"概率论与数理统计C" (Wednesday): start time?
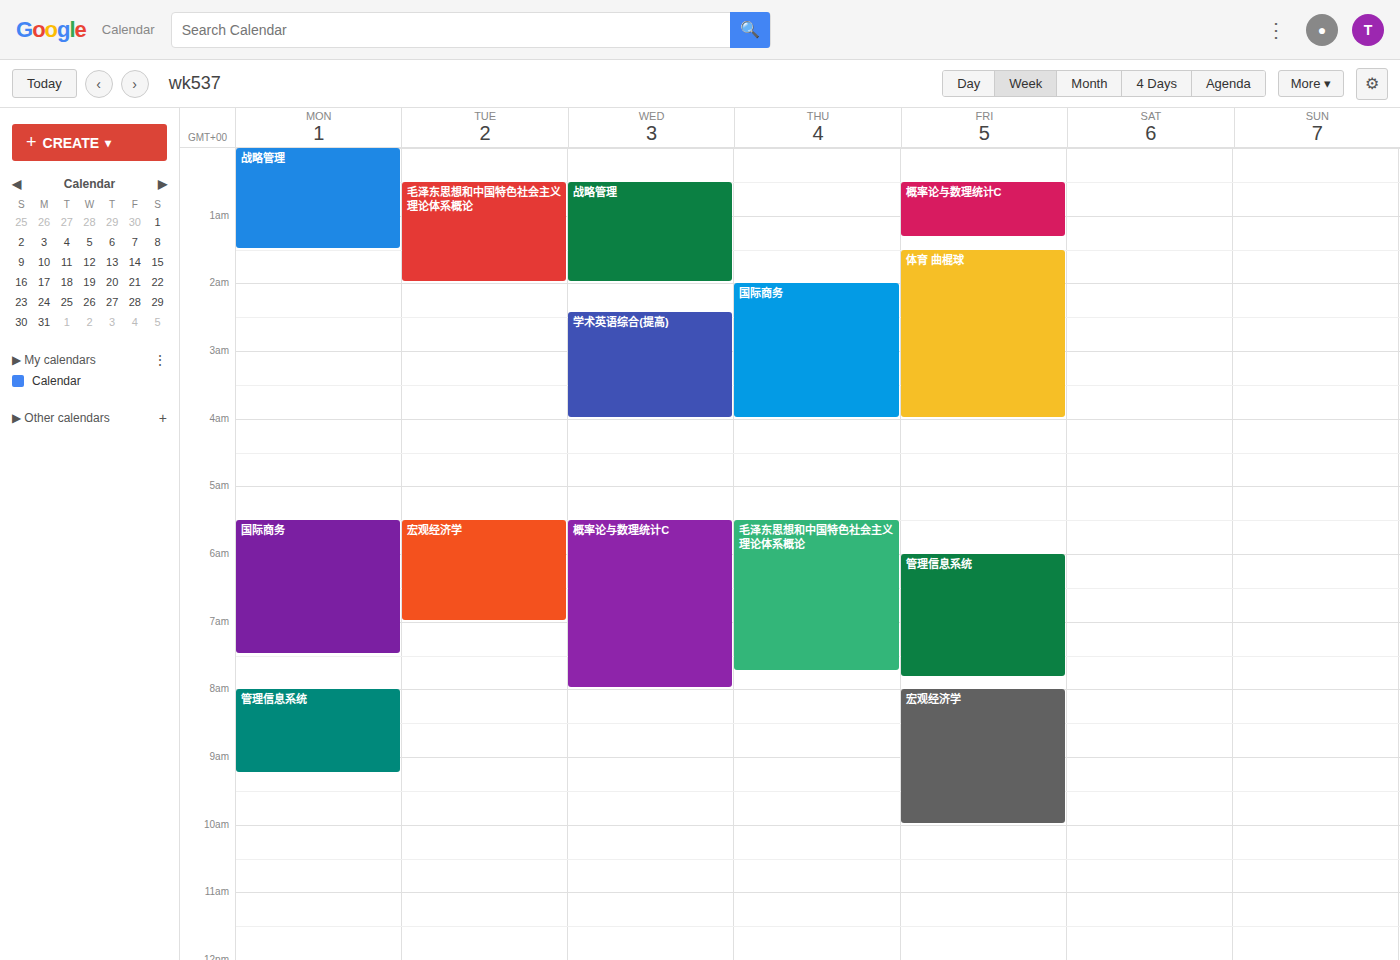
5:30 AM